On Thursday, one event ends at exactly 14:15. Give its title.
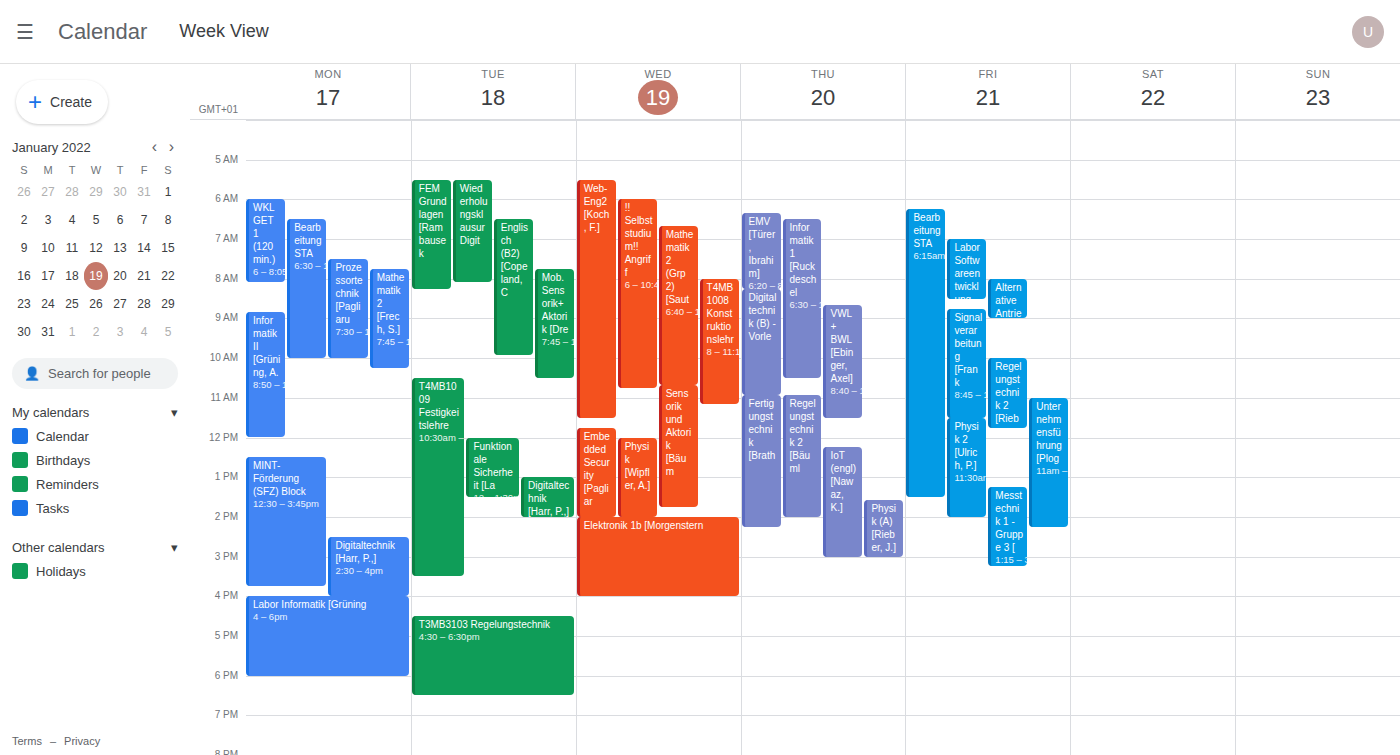
"Fertigungstechnik [Brath"